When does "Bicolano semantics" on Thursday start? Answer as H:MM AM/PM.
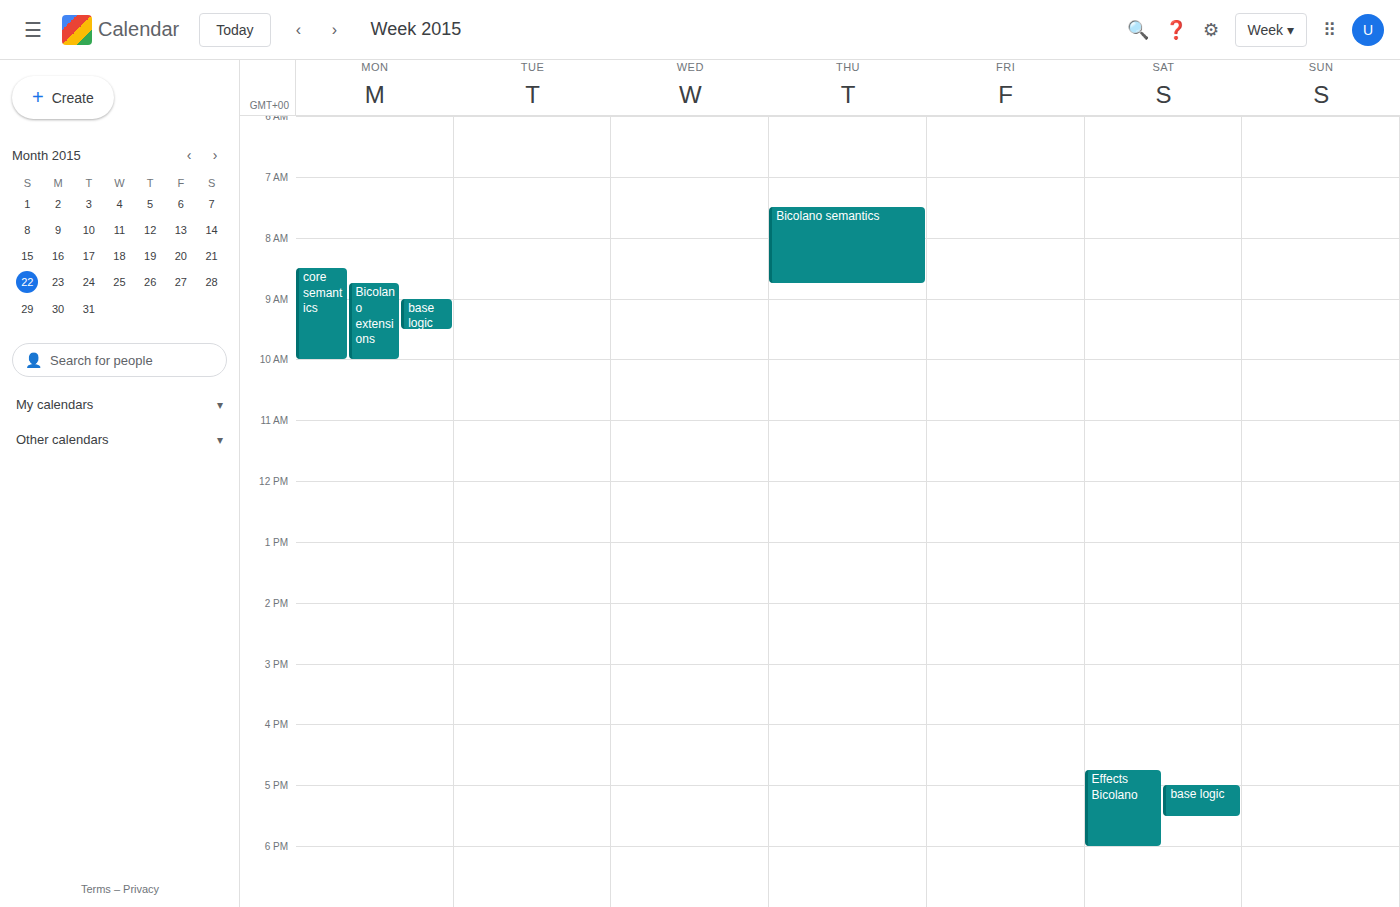
7:30 AM